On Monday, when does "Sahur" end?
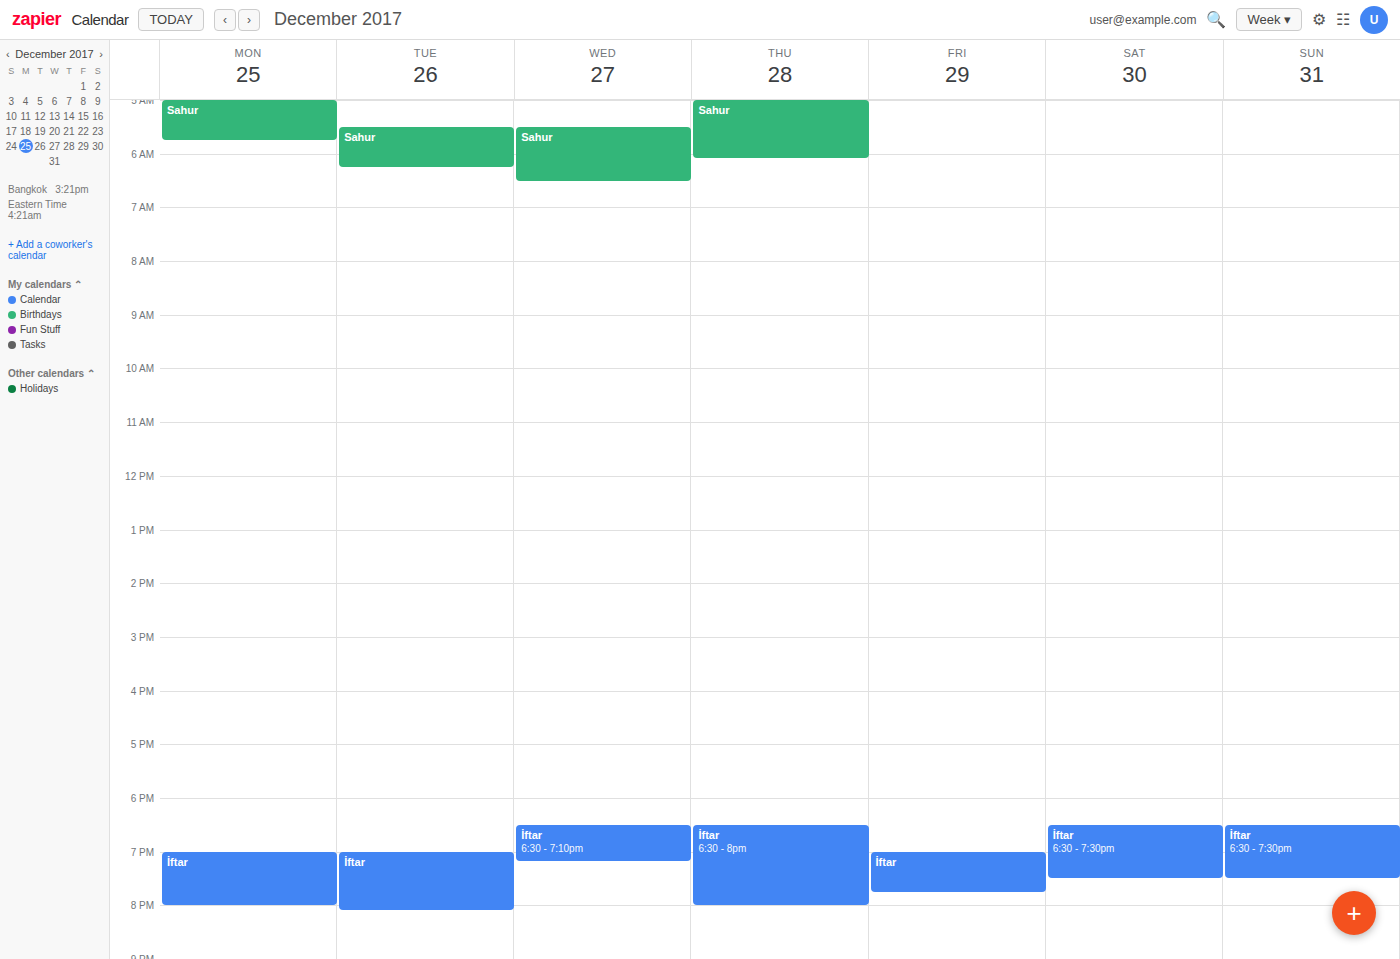
5:45 AM